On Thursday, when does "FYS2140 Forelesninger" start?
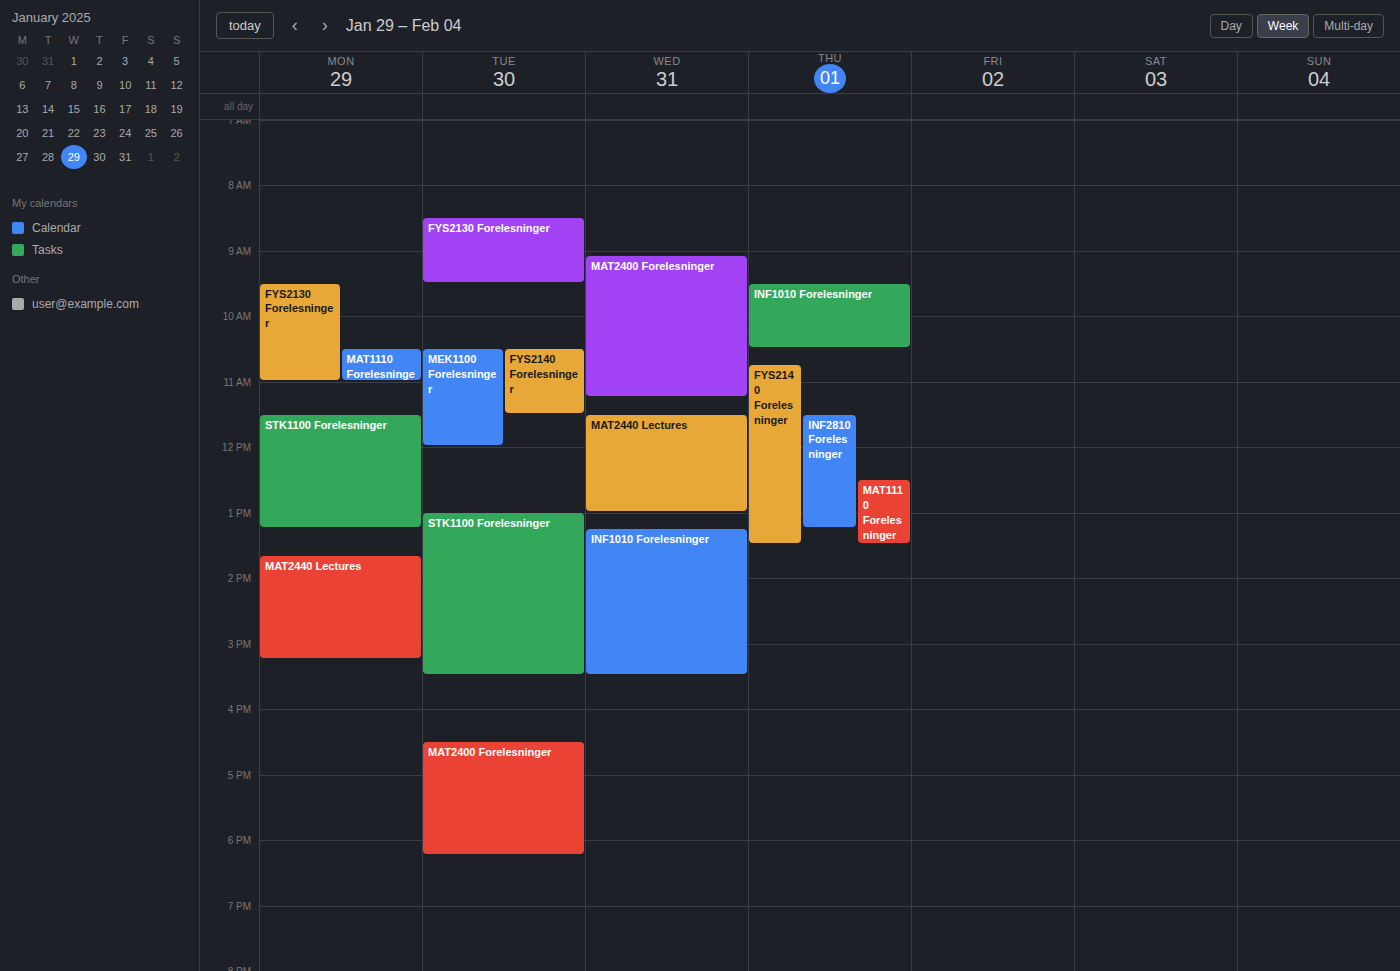
10:45 AM